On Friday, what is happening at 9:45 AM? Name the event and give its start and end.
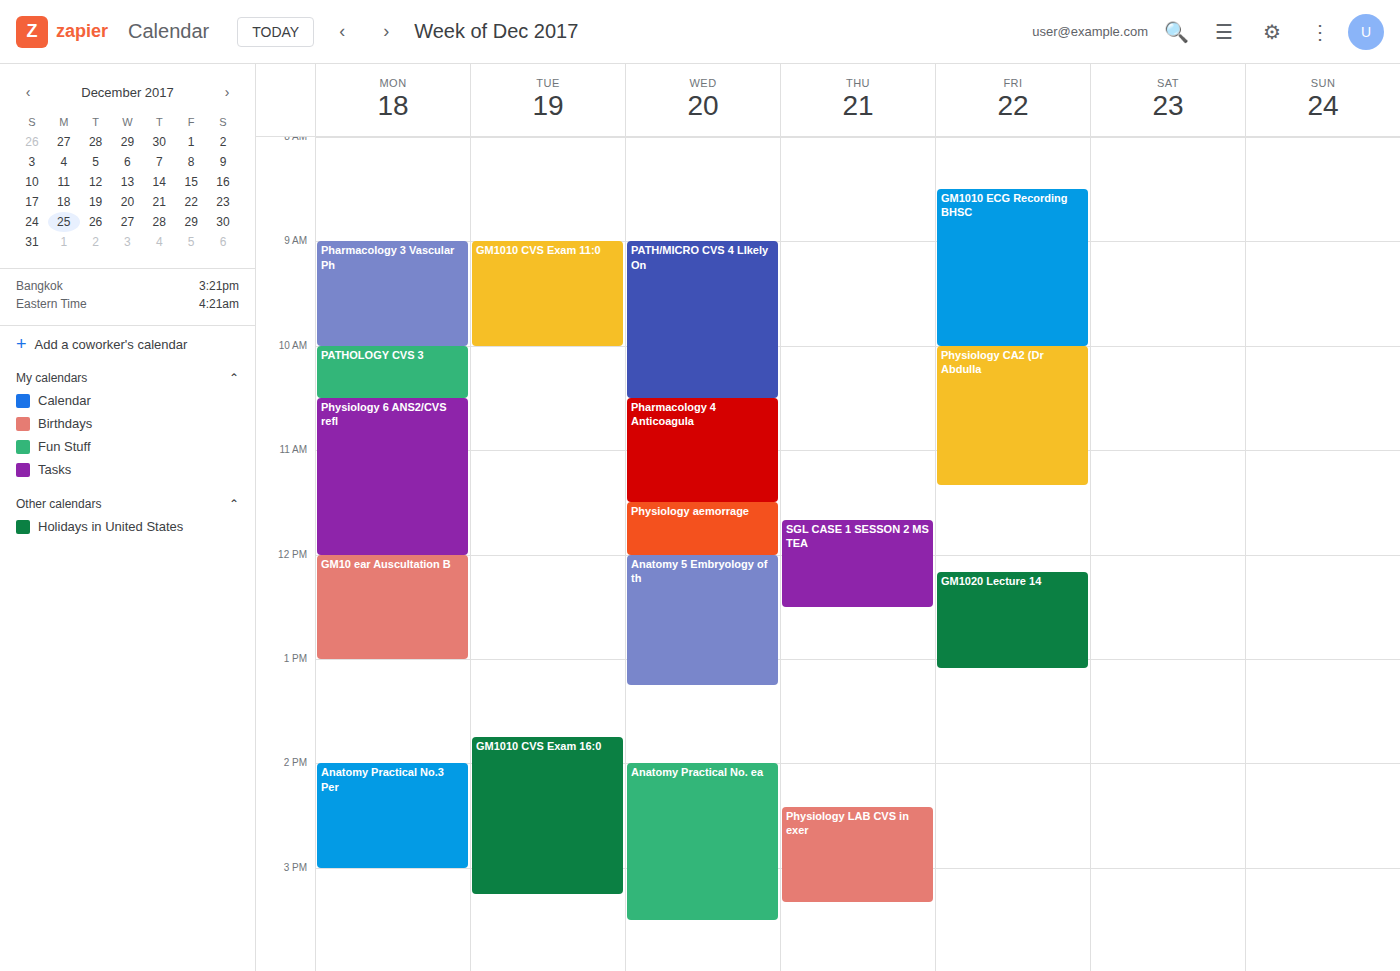
"GM1010 ECG Recording BHSC", 8:30 AM to 10:00 AM